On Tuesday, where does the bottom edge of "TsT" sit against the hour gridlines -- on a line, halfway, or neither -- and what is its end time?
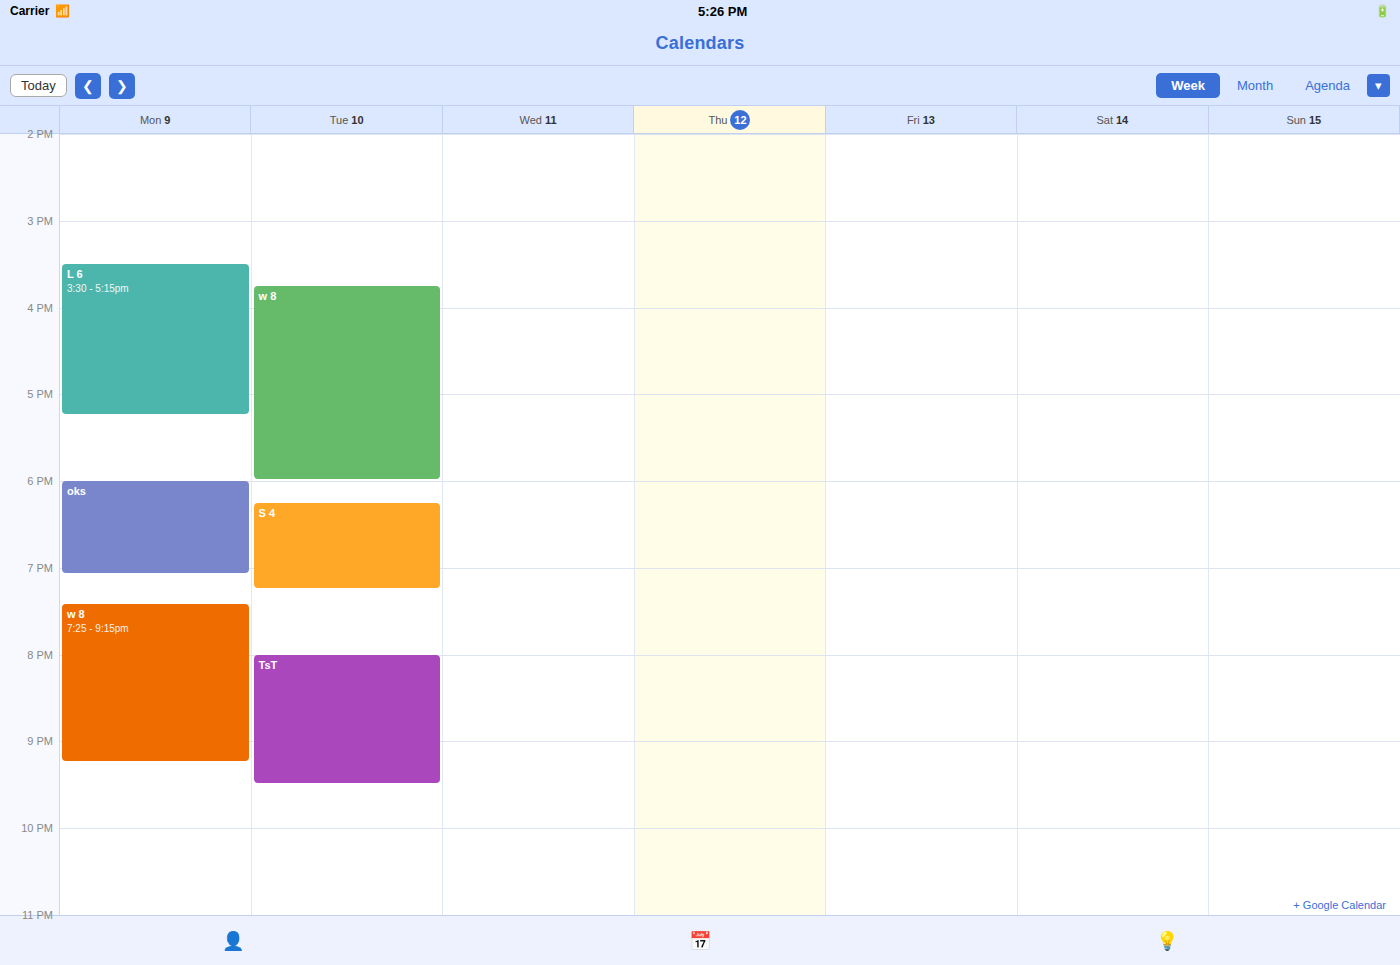
9:30 PM -- halfway between the 9 PM and 10 PM lines.